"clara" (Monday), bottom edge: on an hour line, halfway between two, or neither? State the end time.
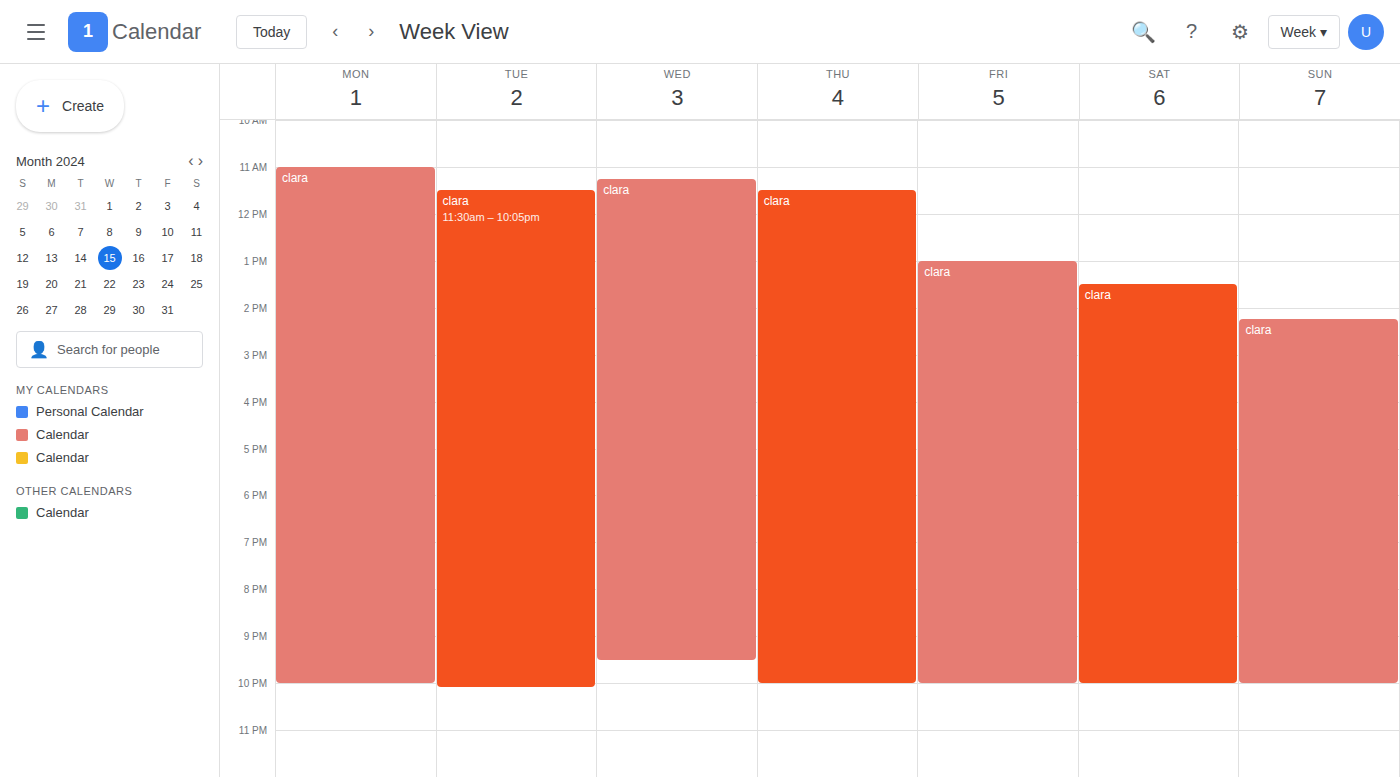
10:00 PM -- exactly on the 10 PM line.